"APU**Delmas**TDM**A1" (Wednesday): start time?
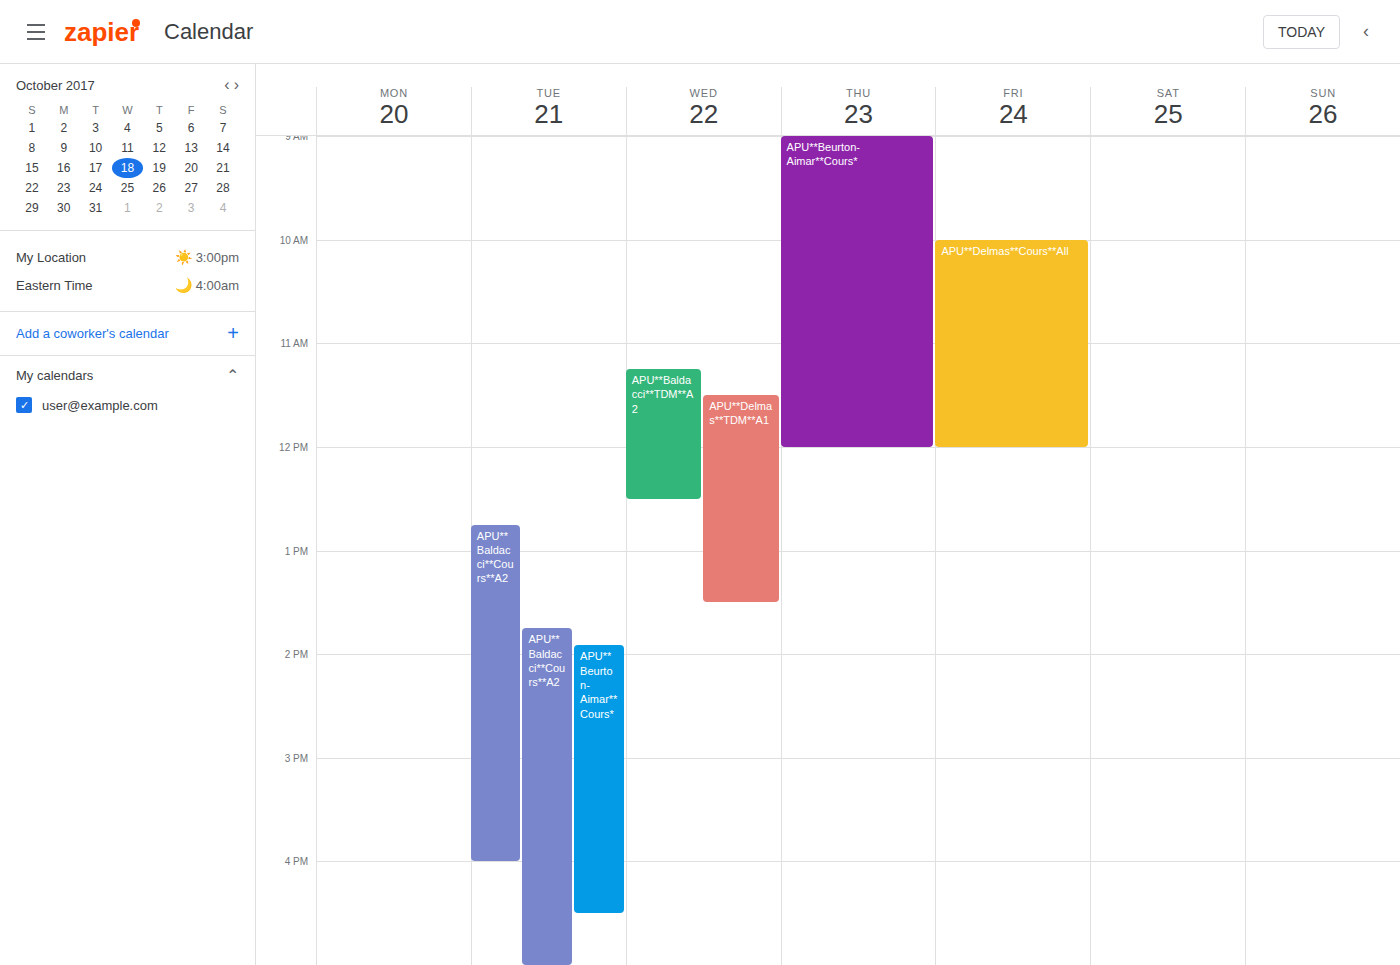
11:30